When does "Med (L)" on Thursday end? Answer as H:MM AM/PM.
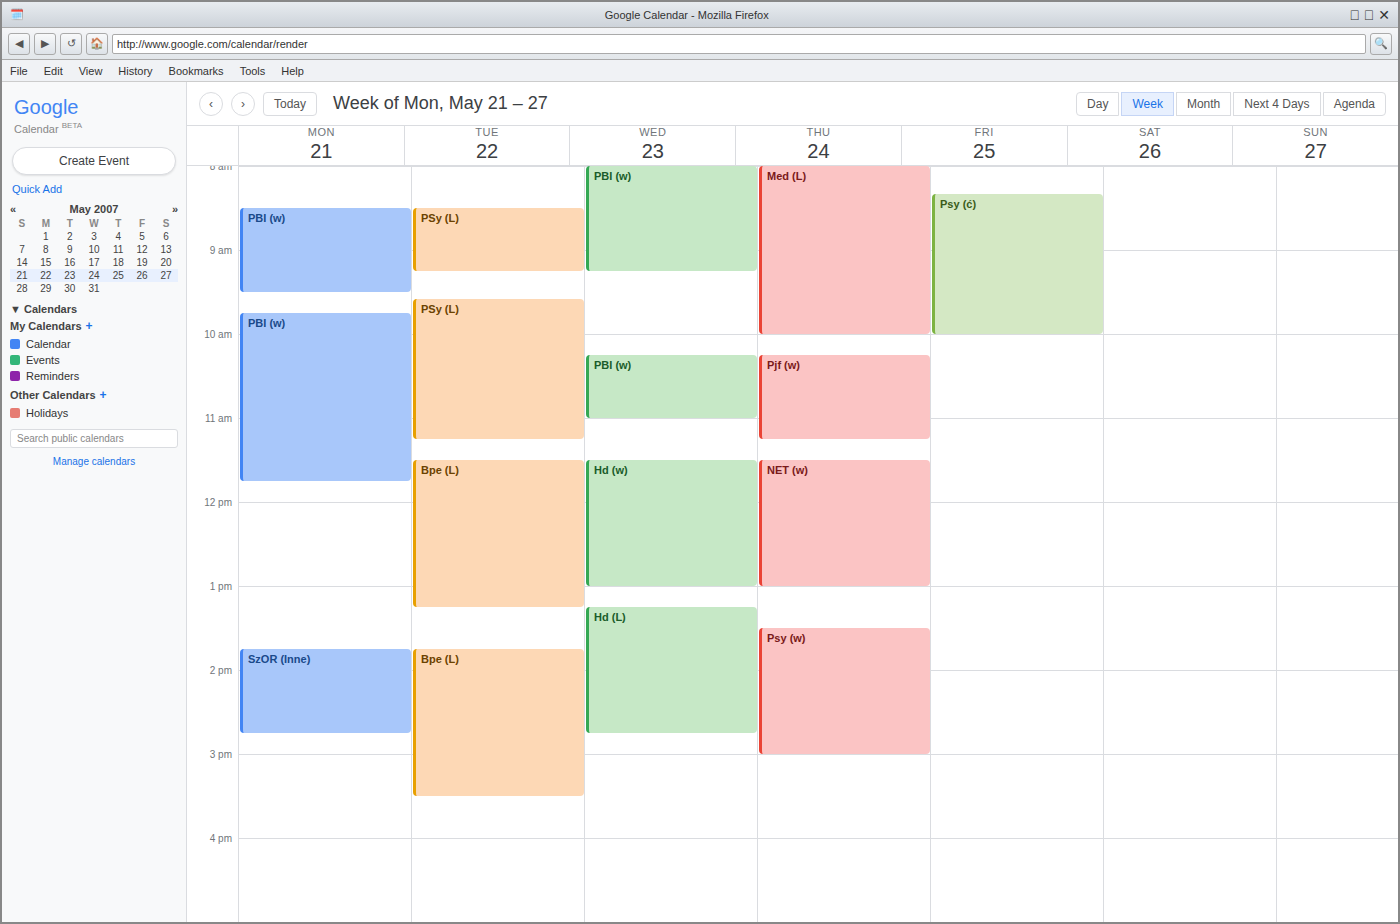
10:00 AM